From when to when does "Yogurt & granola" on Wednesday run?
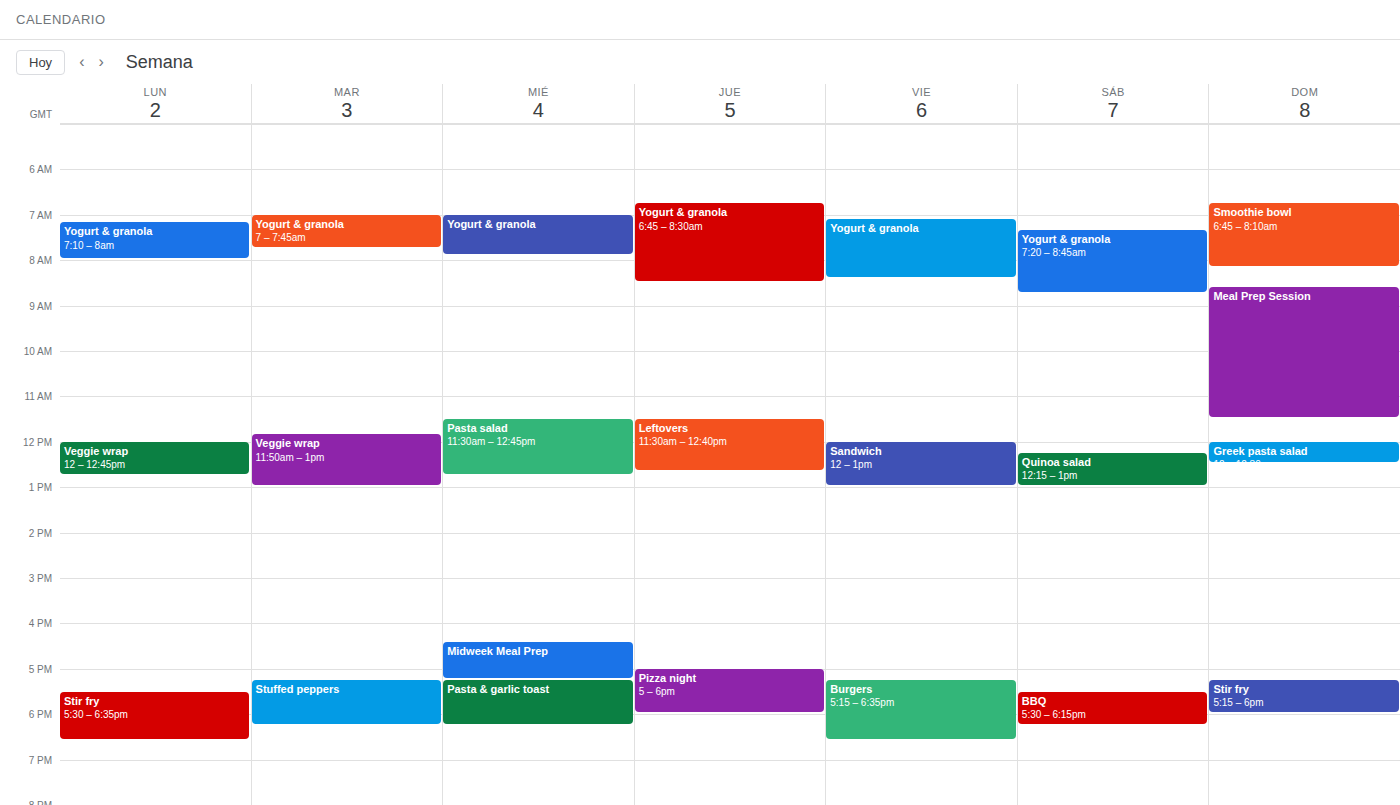
07:00 to 07:55